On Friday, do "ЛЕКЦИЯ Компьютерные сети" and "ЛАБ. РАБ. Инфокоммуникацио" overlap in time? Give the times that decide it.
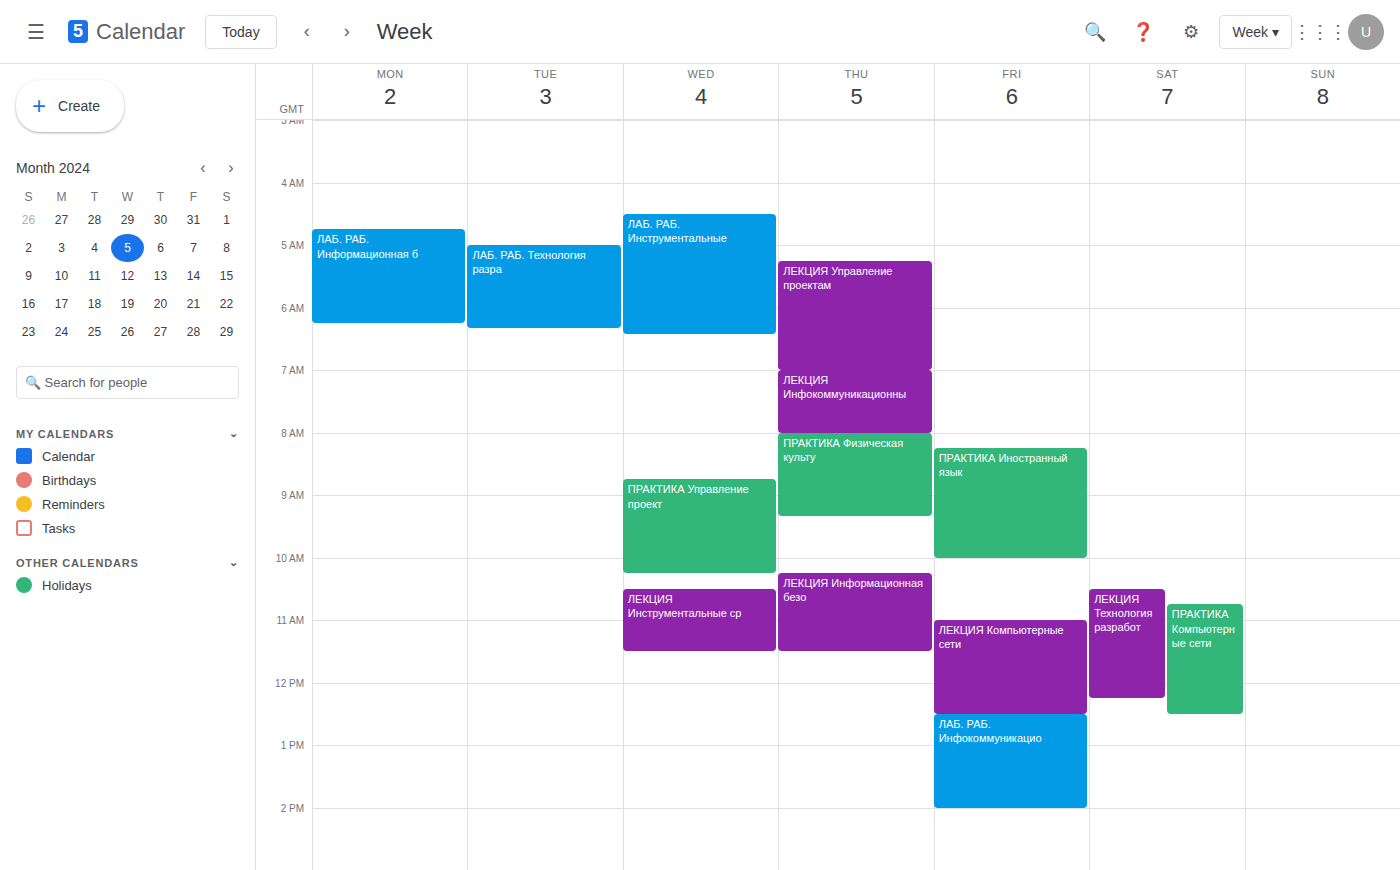
"ЛЕКЦИЯ Компьютерные сети" ends at 12:30 PM, exactly when "ЛАБ. РАБ. Инфокоммуникацио" starts -- they touch but do not overlap.